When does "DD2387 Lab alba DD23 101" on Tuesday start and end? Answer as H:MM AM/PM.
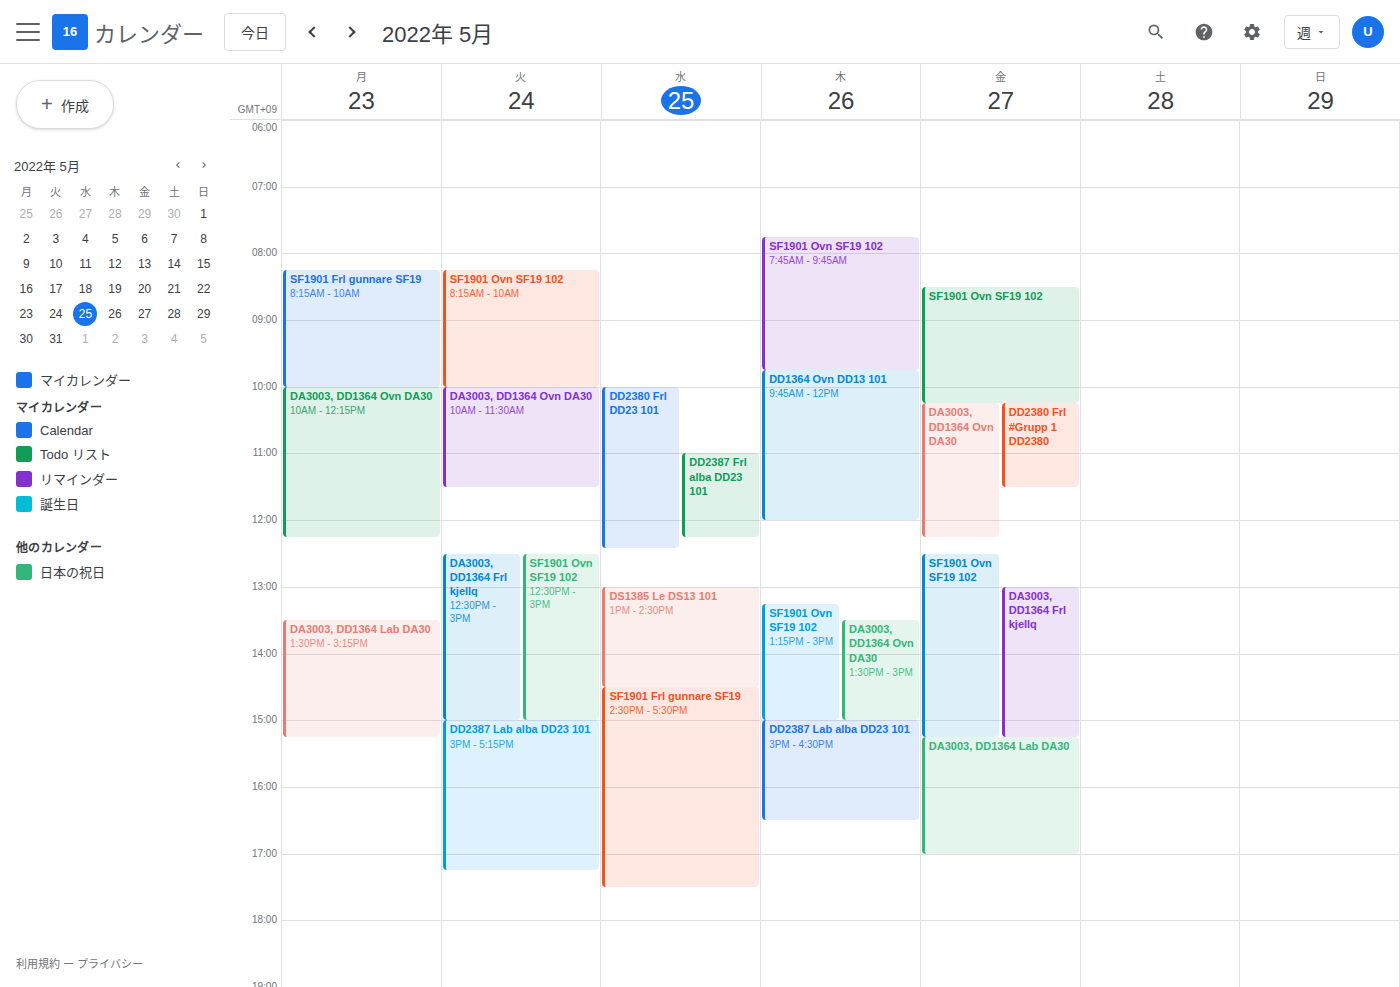
3:00 PM to 5:15 PM